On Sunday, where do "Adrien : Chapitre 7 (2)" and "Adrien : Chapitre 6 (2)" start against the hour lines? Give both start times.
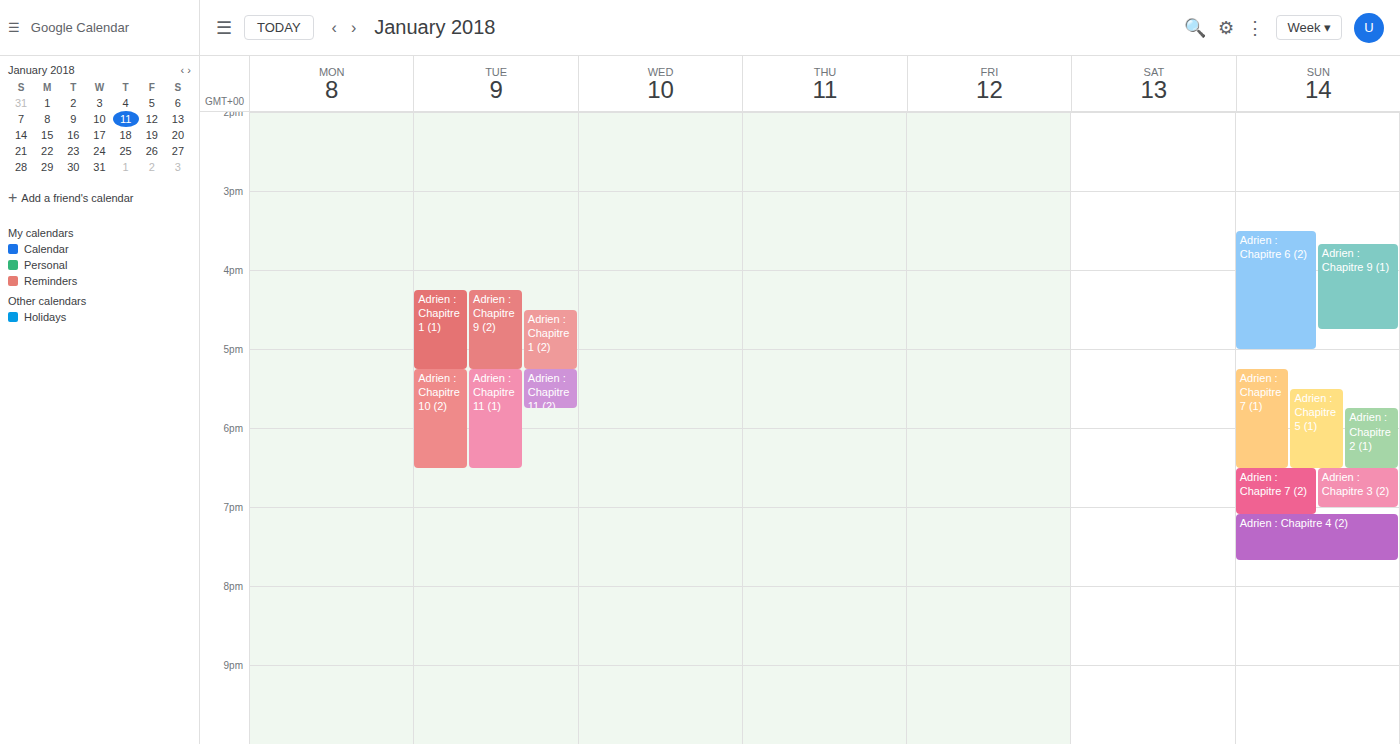
"Adrien : Chapitre 7 (2)": 6:30 PM, halfway between the 6 PM and 7 PM lines. "Adrien : Chapitre 6 (2)": 3:30 PM, halfway between the 3 PM and 4 PM lines.